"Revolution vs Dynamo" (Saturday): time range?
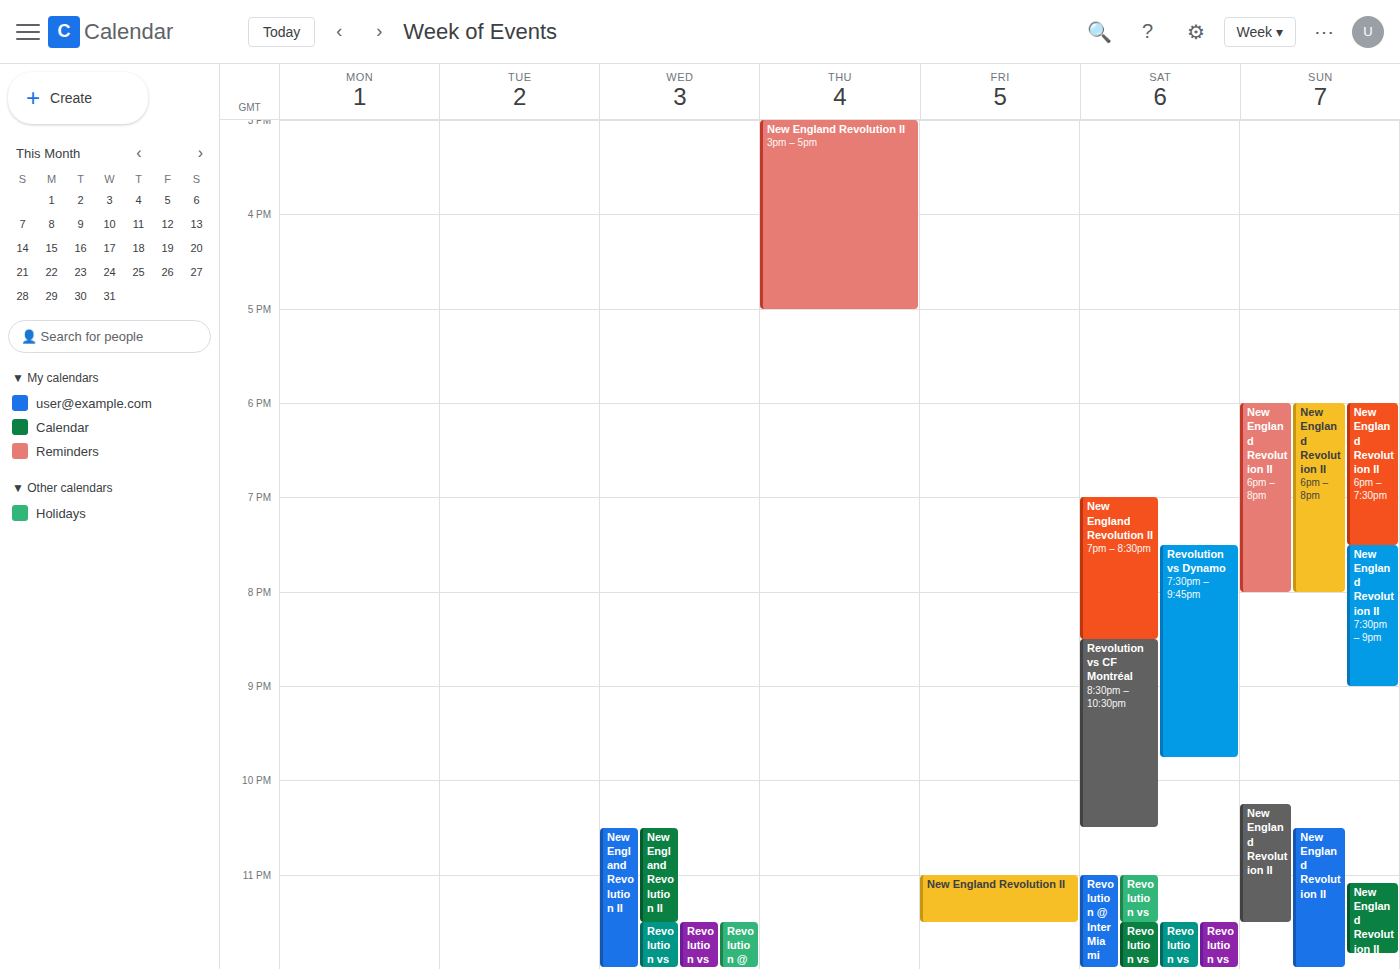
7:30 PM to 9:45 PM